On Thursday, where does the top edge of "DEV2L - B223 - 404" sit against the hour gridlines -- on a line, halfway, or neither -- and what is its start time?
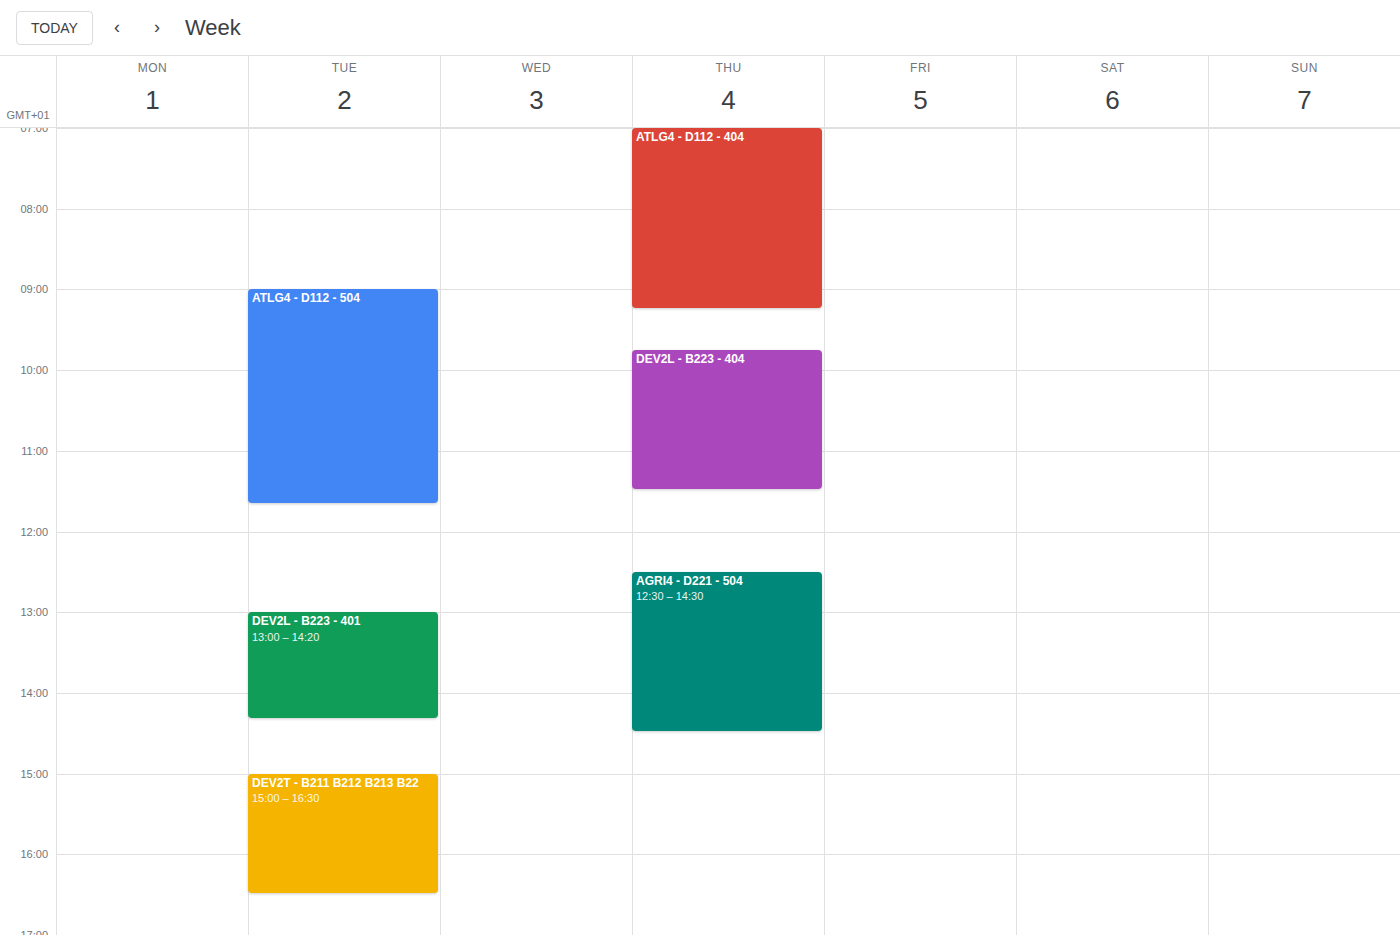
9:45 AM -- neither: three quarters of the way from the 9 AM line to the 10 AM line.